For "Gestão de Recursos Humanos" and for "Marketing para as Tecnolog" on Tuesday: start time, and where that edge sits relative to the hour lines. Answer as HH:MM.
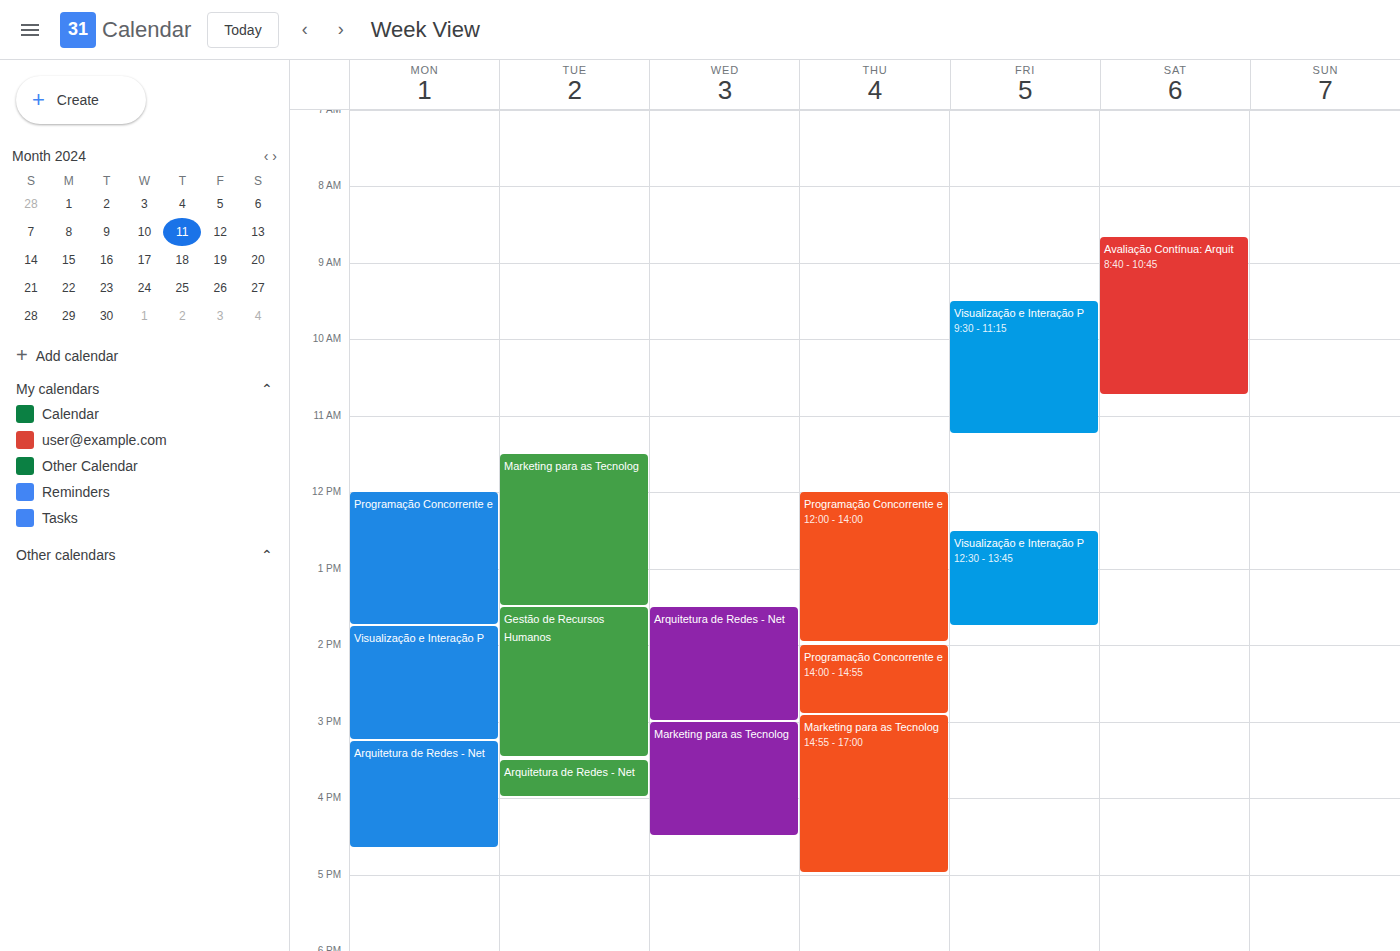
"Gestão de Recursos Humanos": 13:30, halfway between the 13:00 and 14:00 lines. "Marketing para as Tecnolog": 11:30, halfway between the 11:00 and 12:00 lines.